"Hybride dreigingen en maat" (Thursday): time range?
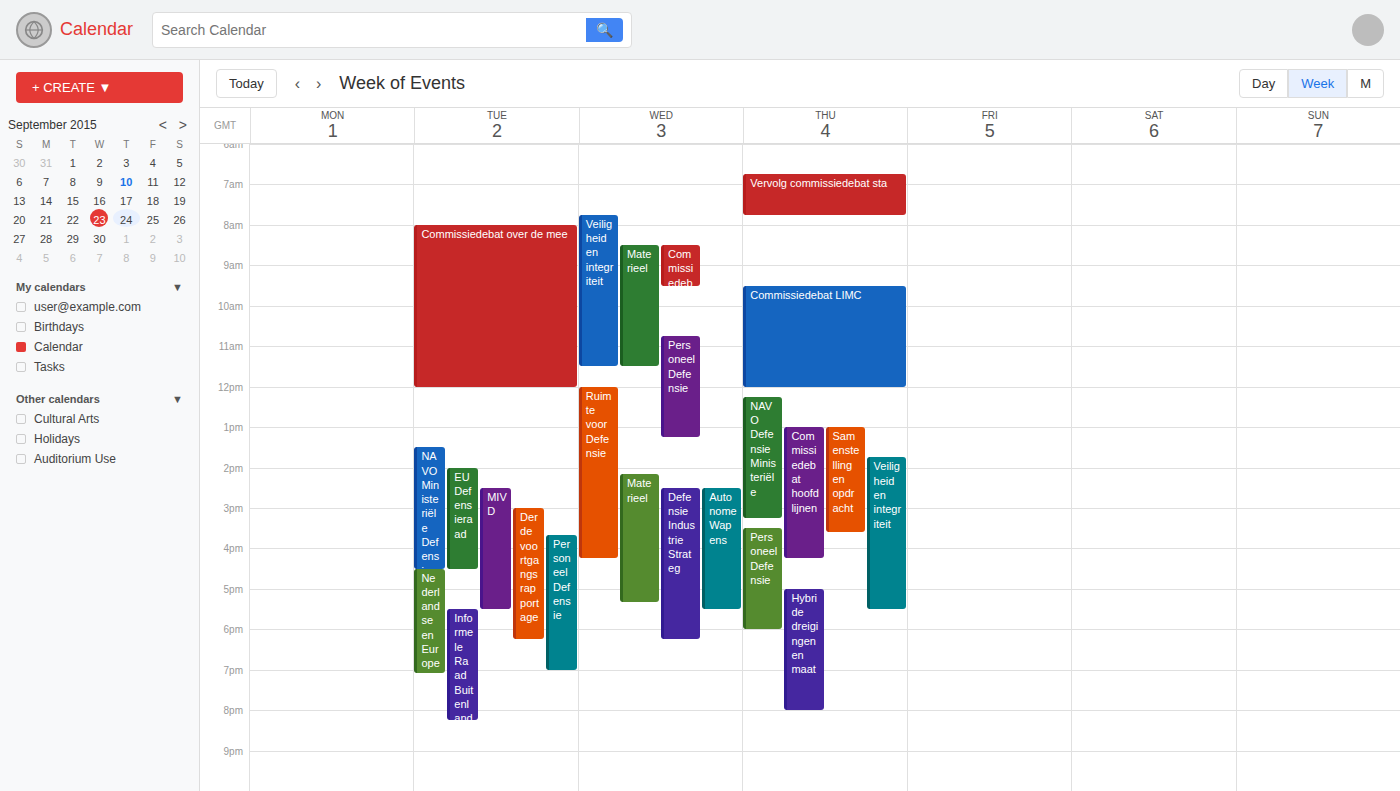
5:00 PM to 8:00 PM